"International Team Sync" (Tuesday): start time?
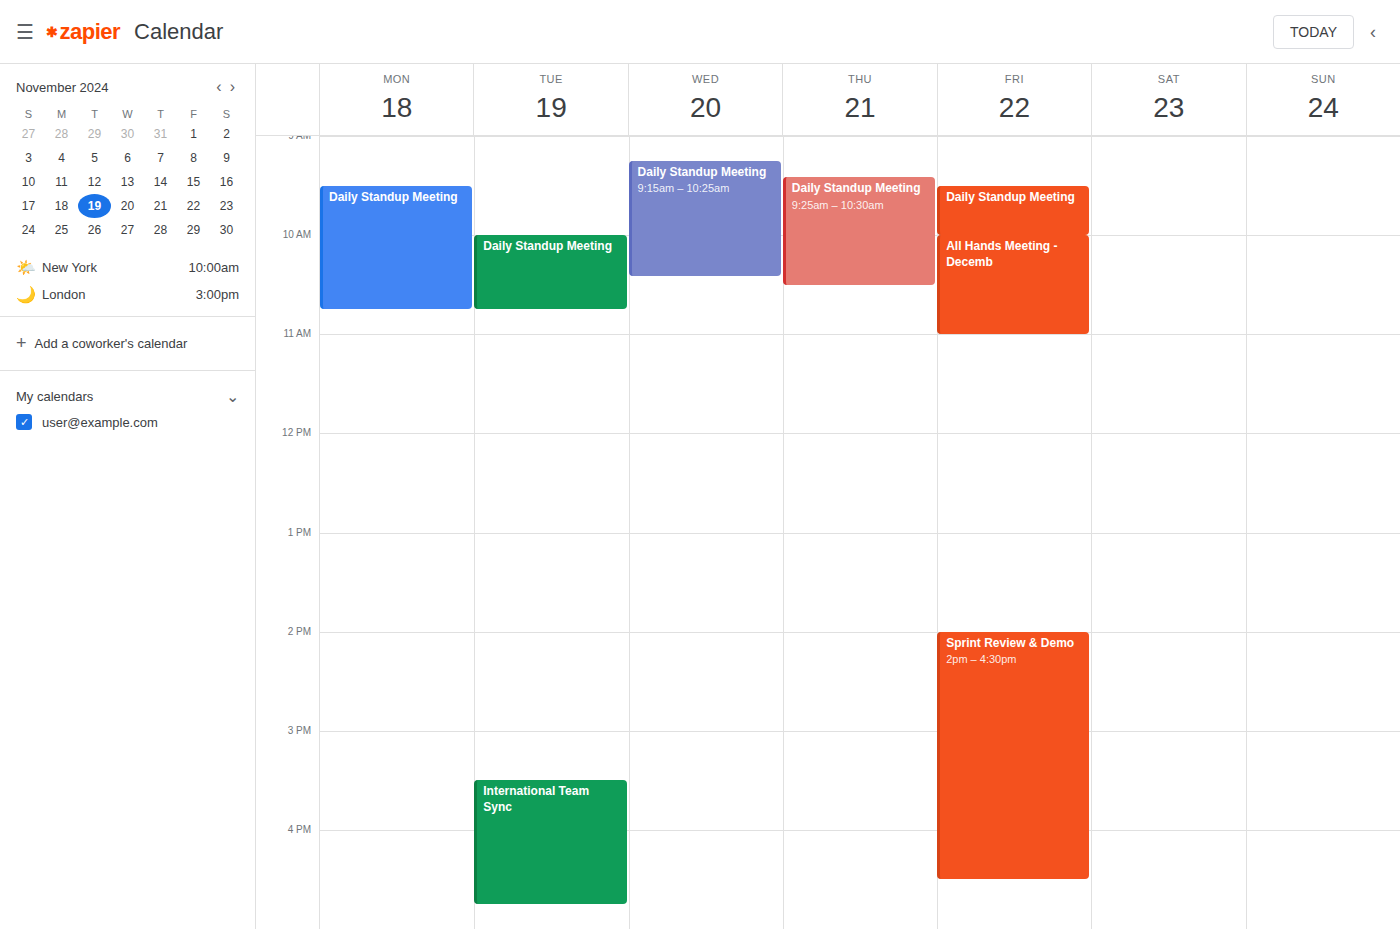
15:30